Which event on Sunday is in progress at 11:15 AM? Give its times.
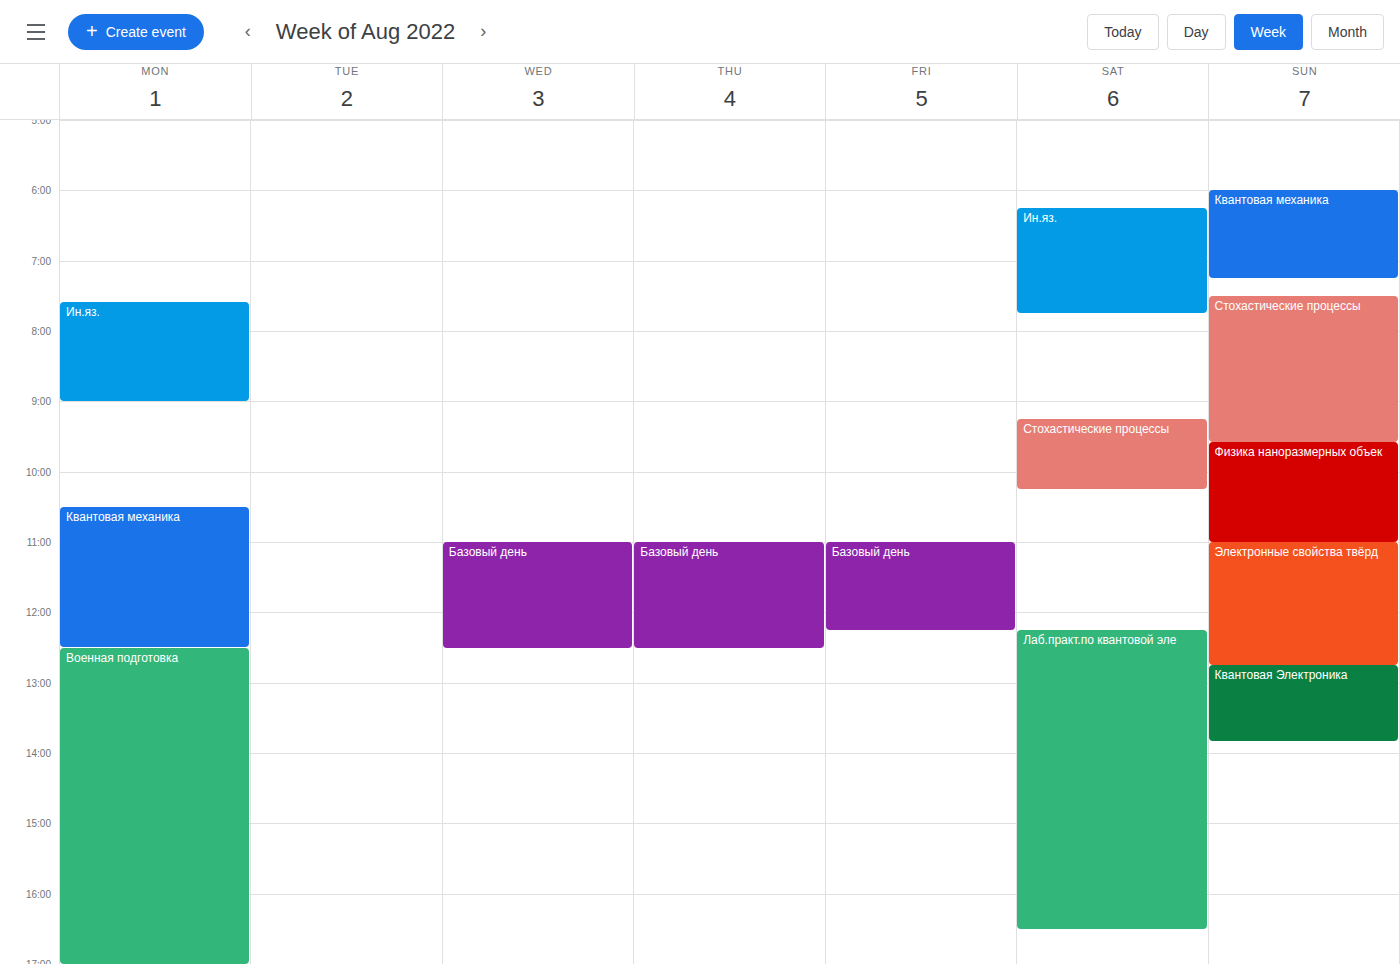
"Электронные свойства твёрд", 11:00 AM to 12:45 PM